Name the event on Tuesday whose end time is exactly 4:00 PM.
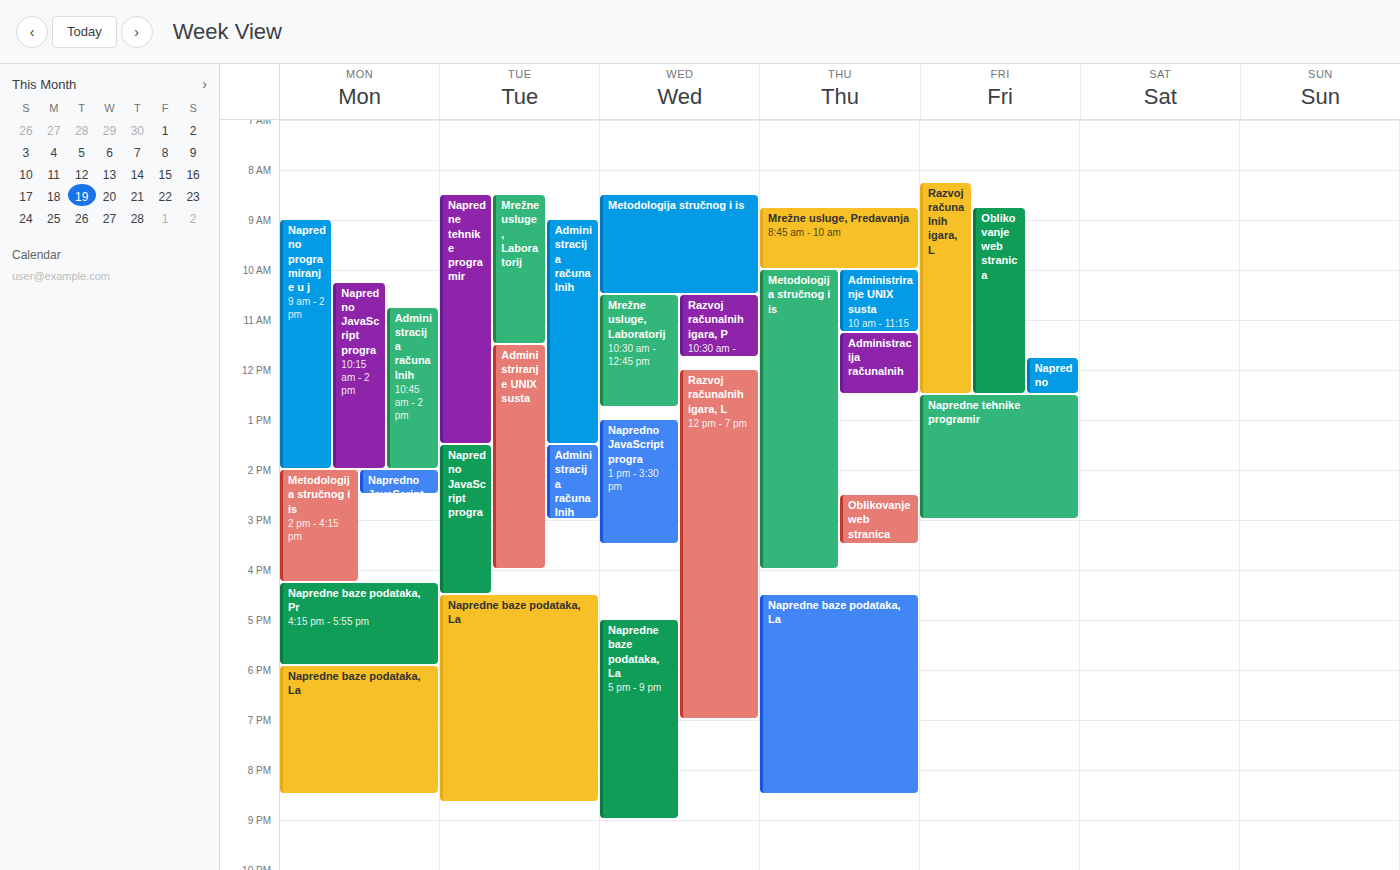
"Administriranje UNIX susta"